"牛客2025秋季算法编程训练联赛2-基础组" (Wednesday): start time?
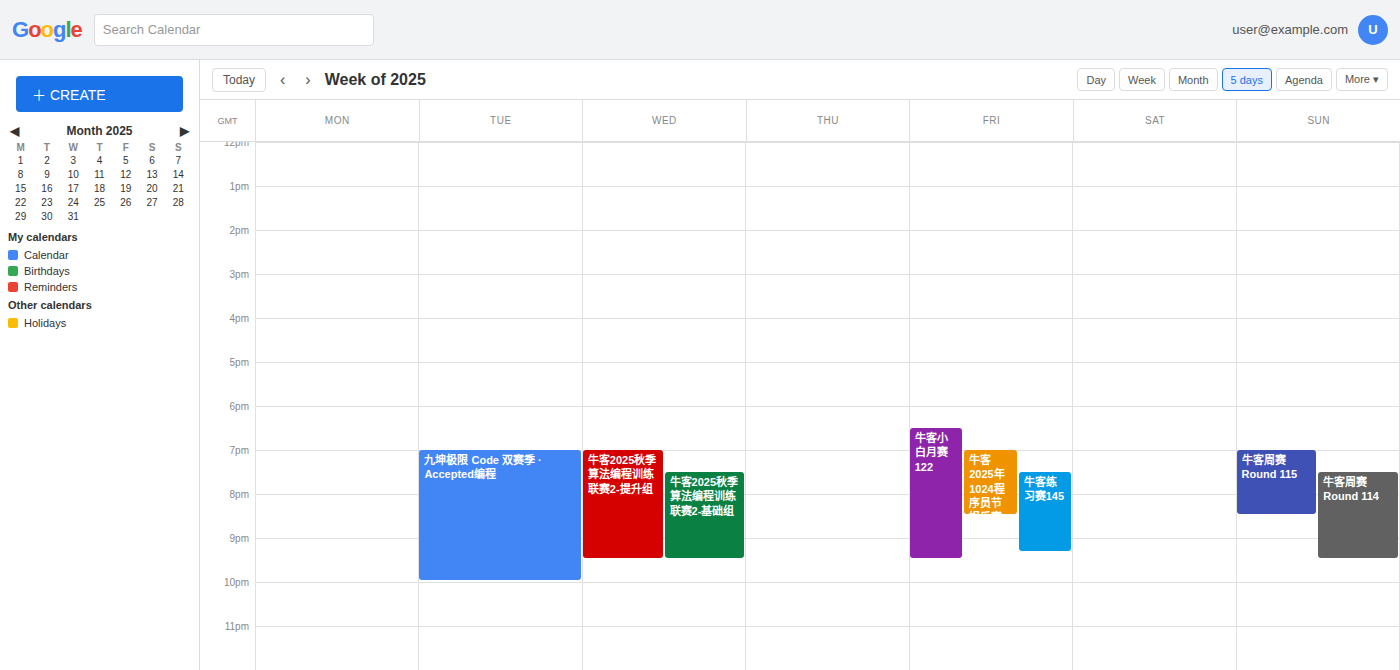
19:30